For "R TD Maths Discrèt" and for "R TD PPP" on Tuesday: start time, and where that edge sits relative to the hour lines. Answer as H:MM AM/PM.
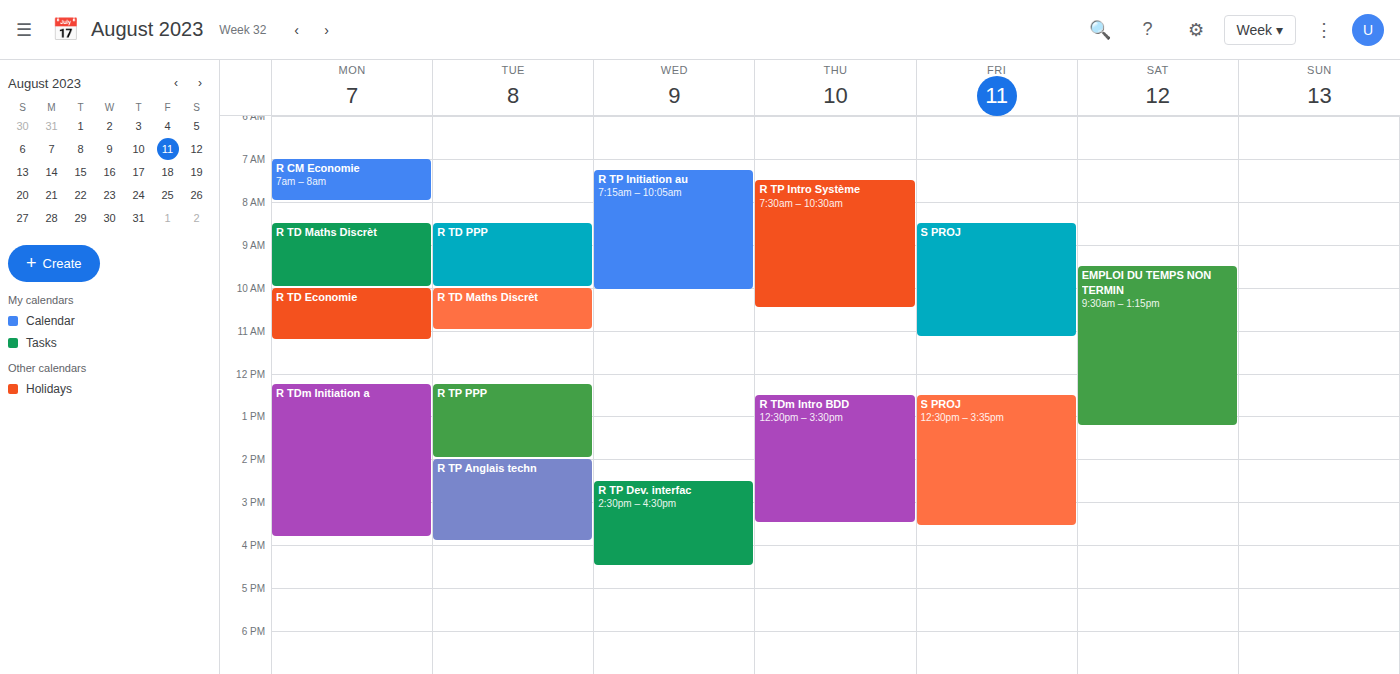
"R TD Maths Discrèt": 10:00 AM, exactly on the 10 AM line. "R TD PPP": 8:30 AM, halfway between the 8 AM and 9 AM lines.